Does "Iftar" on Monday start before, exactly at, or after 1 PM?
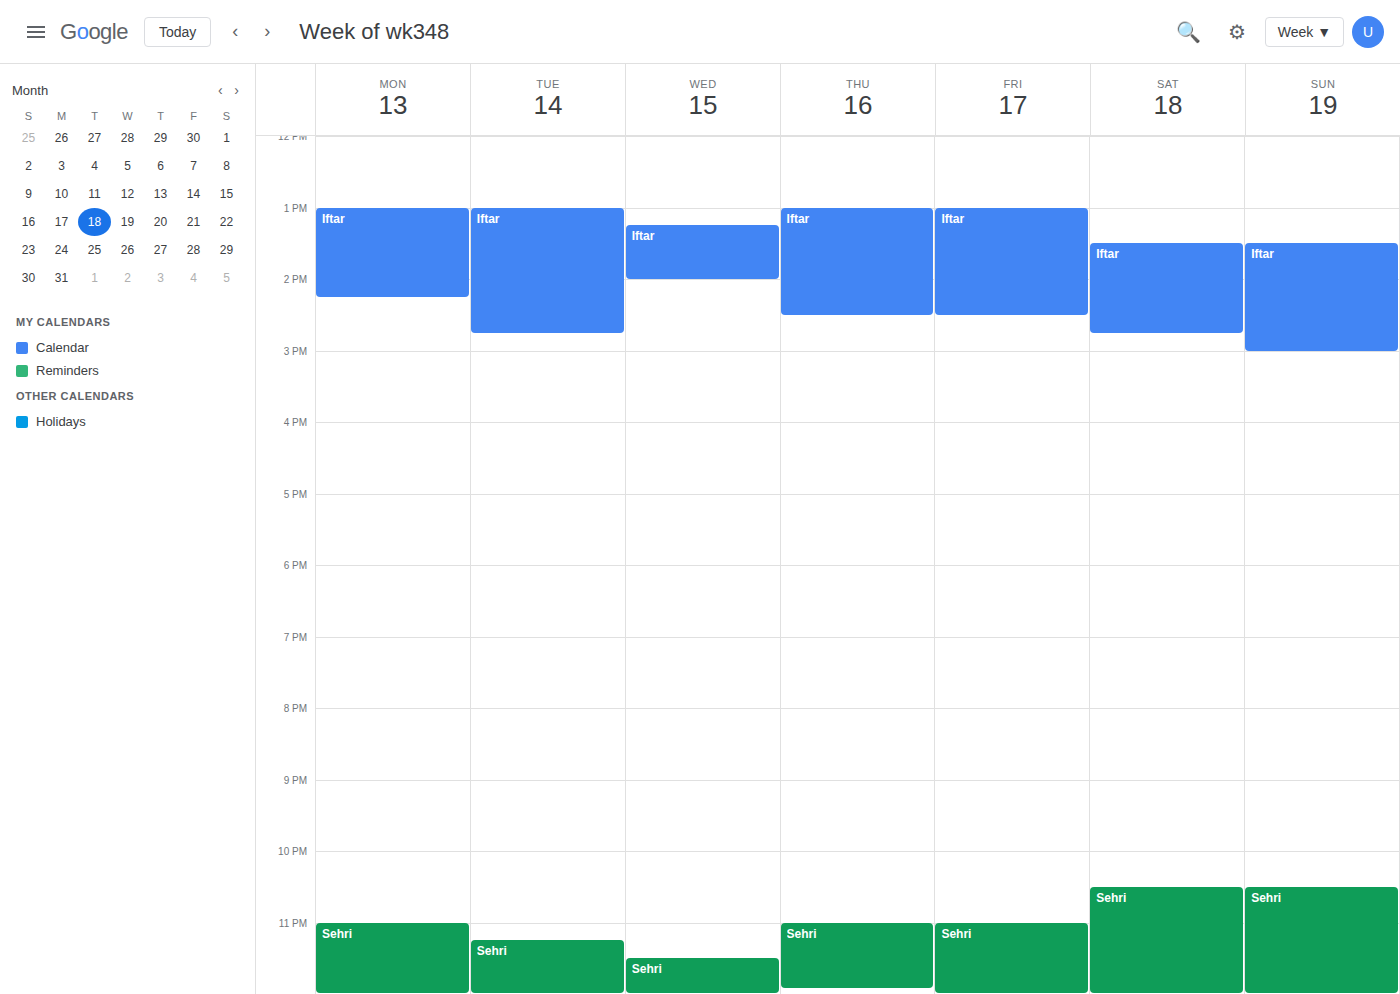
1:00 PM -- exactly at 1 PM, on the 1 PM line.